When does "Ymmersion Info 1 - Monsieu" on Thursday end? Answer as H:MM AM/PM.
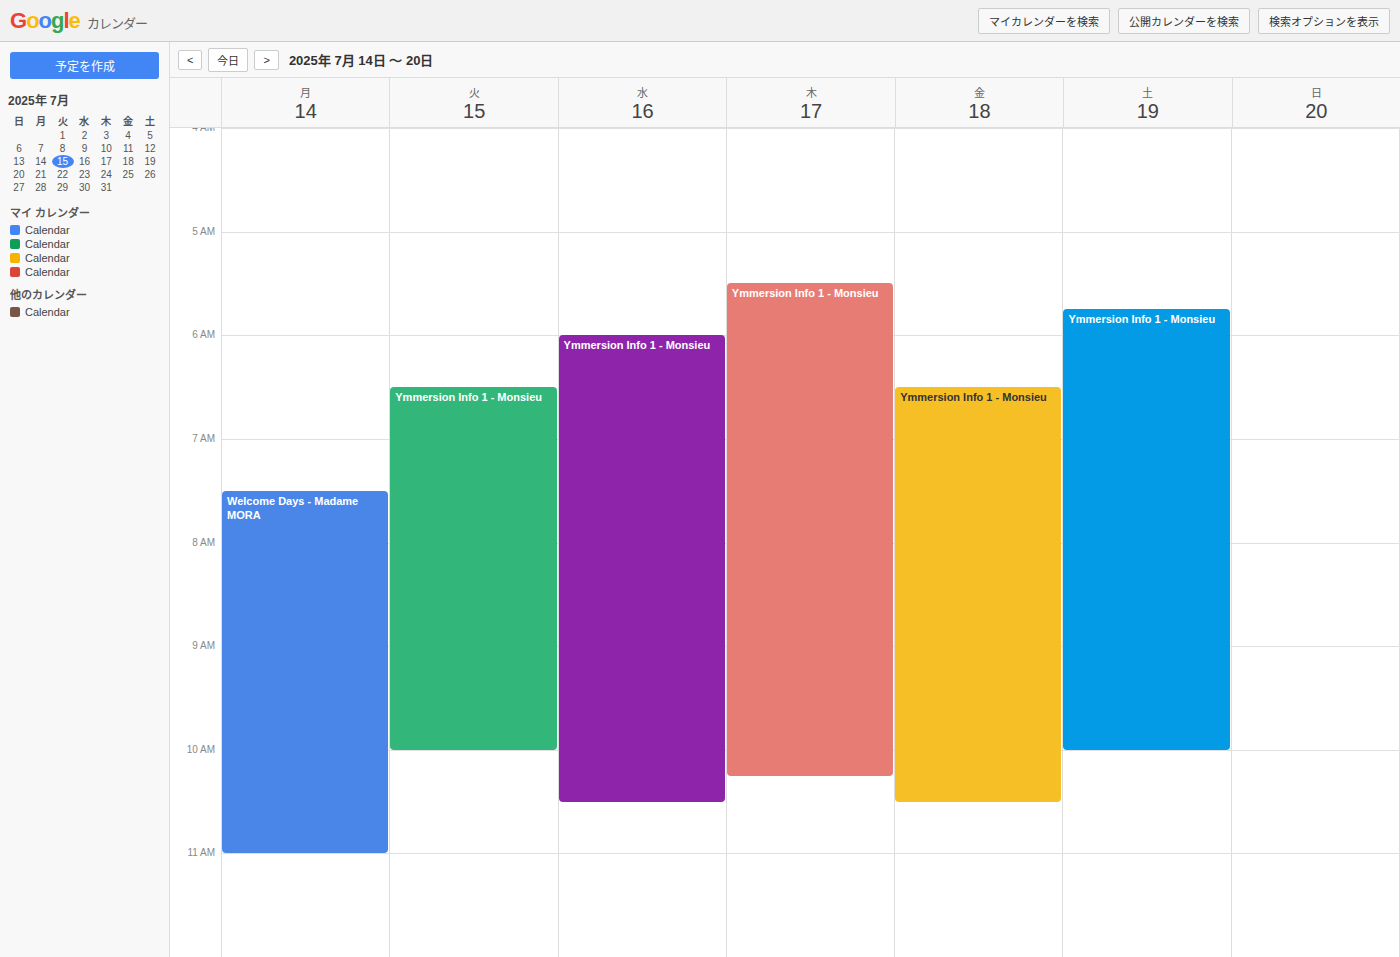
10:15 AM